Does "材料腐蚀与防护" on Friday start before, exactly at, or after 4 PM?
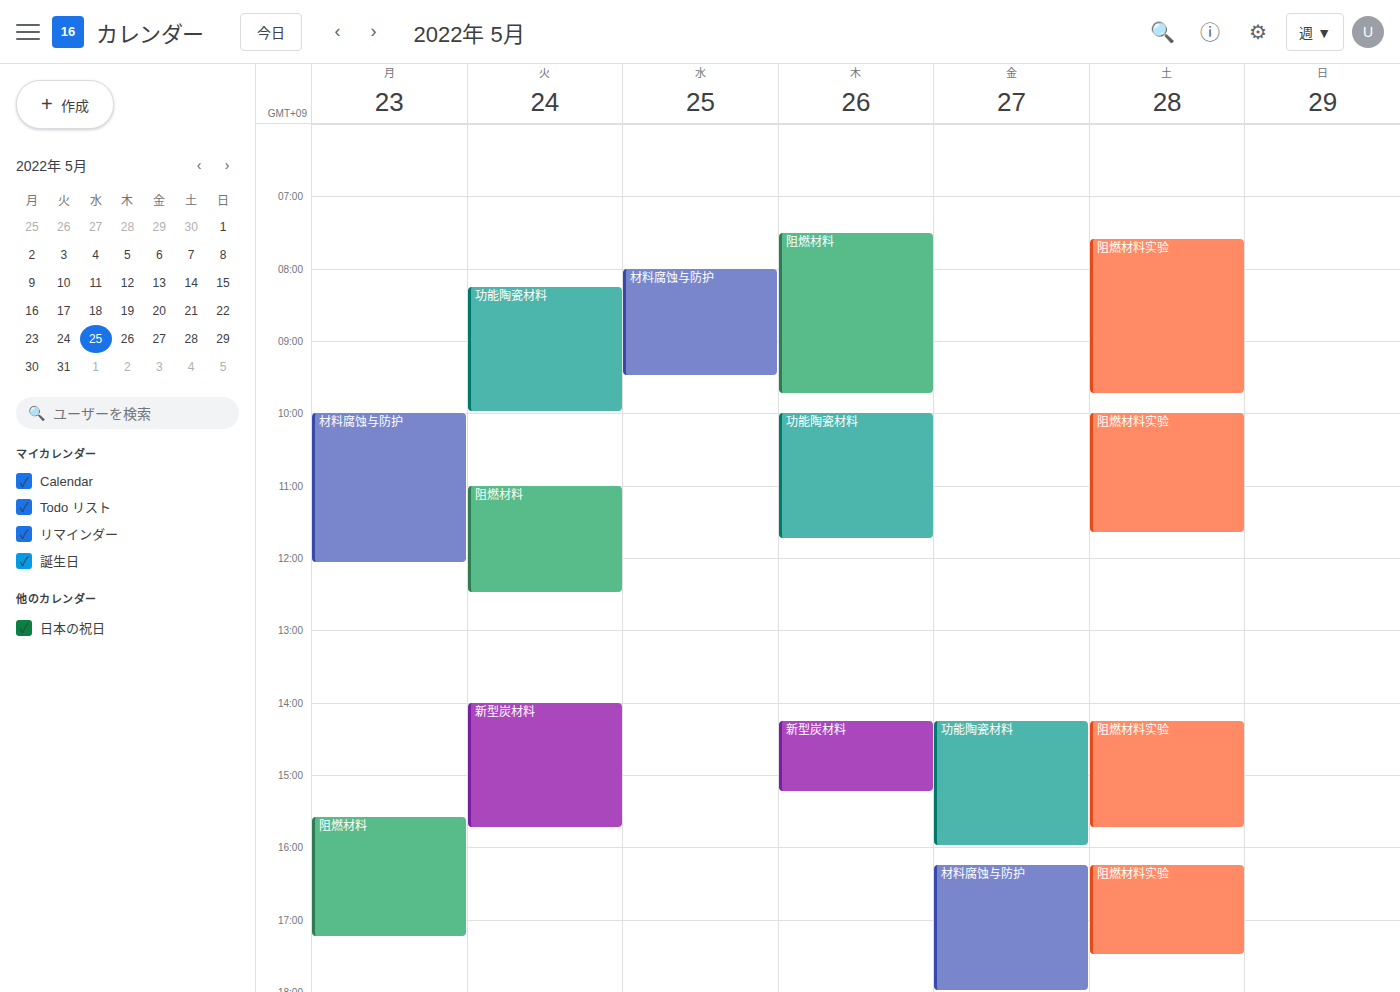
4:15 PM -- after 4 PM, 15 minutes below the 4 PM line.